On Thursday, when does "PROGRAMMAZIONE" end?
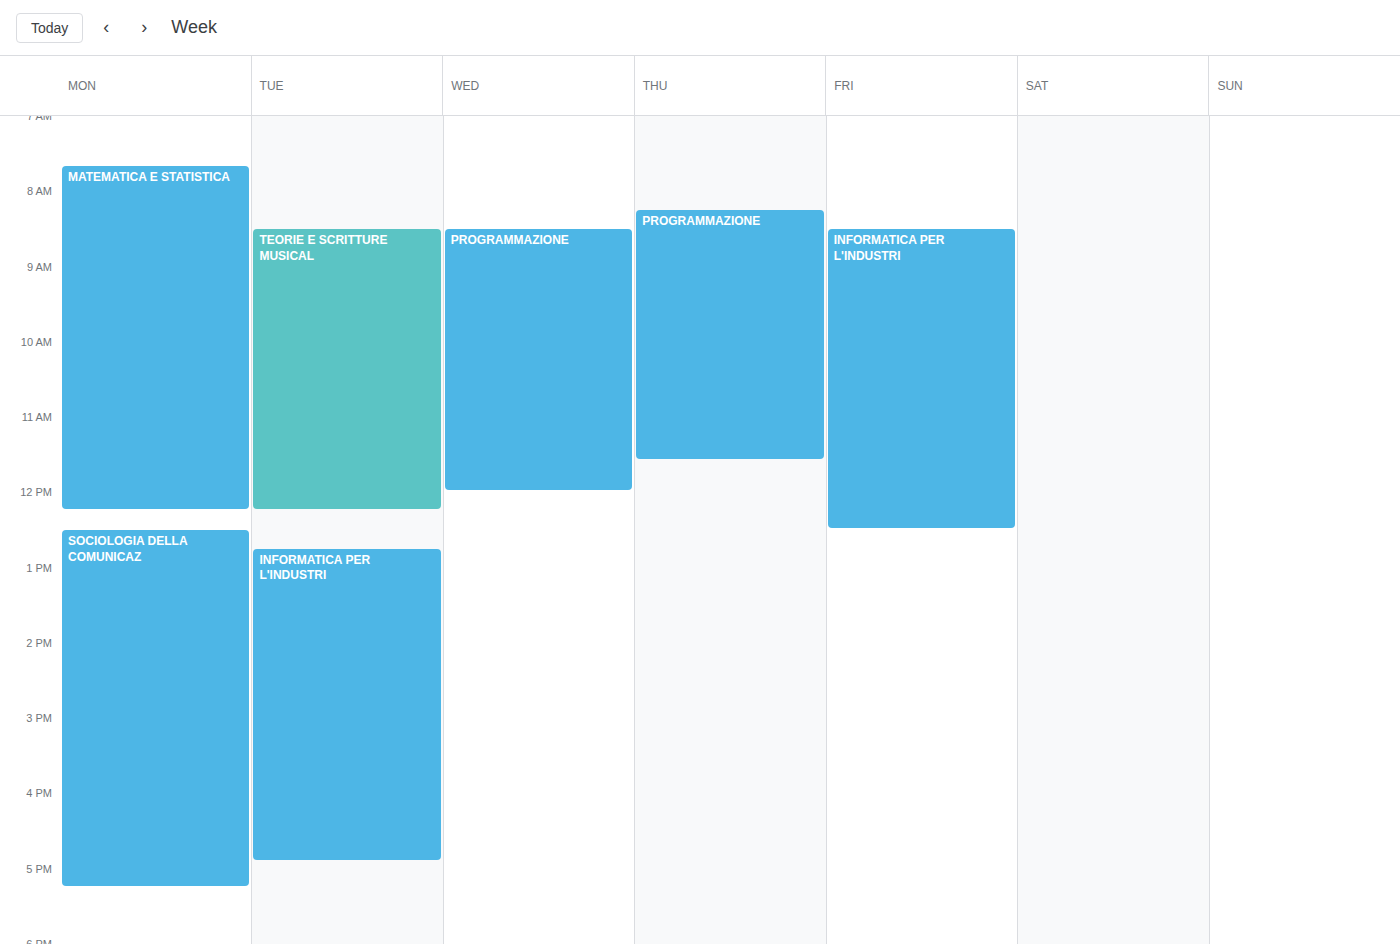
11:35